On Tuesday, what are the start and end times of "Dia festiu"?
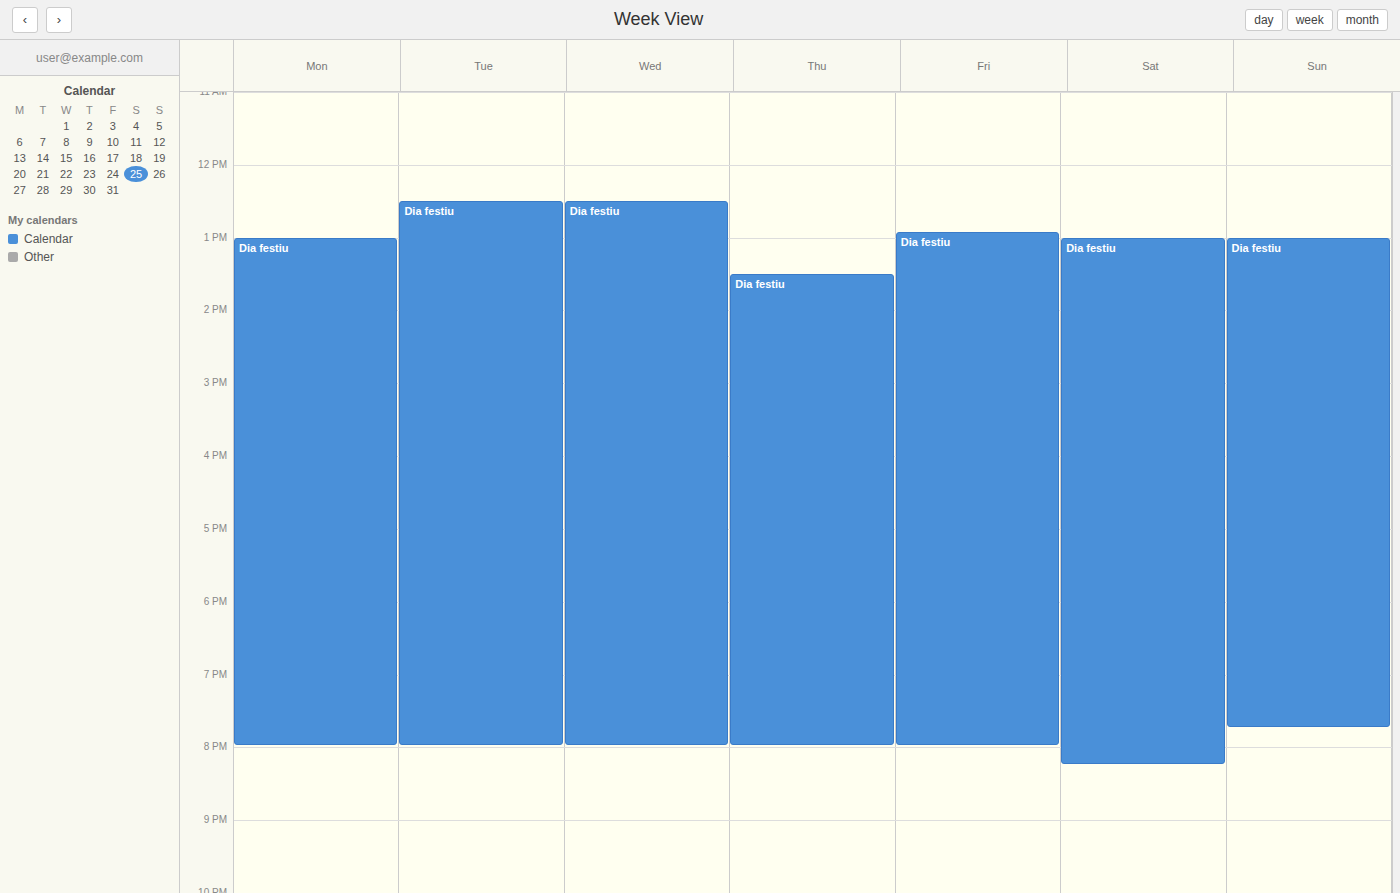
12:30 PM to 8:00 PM